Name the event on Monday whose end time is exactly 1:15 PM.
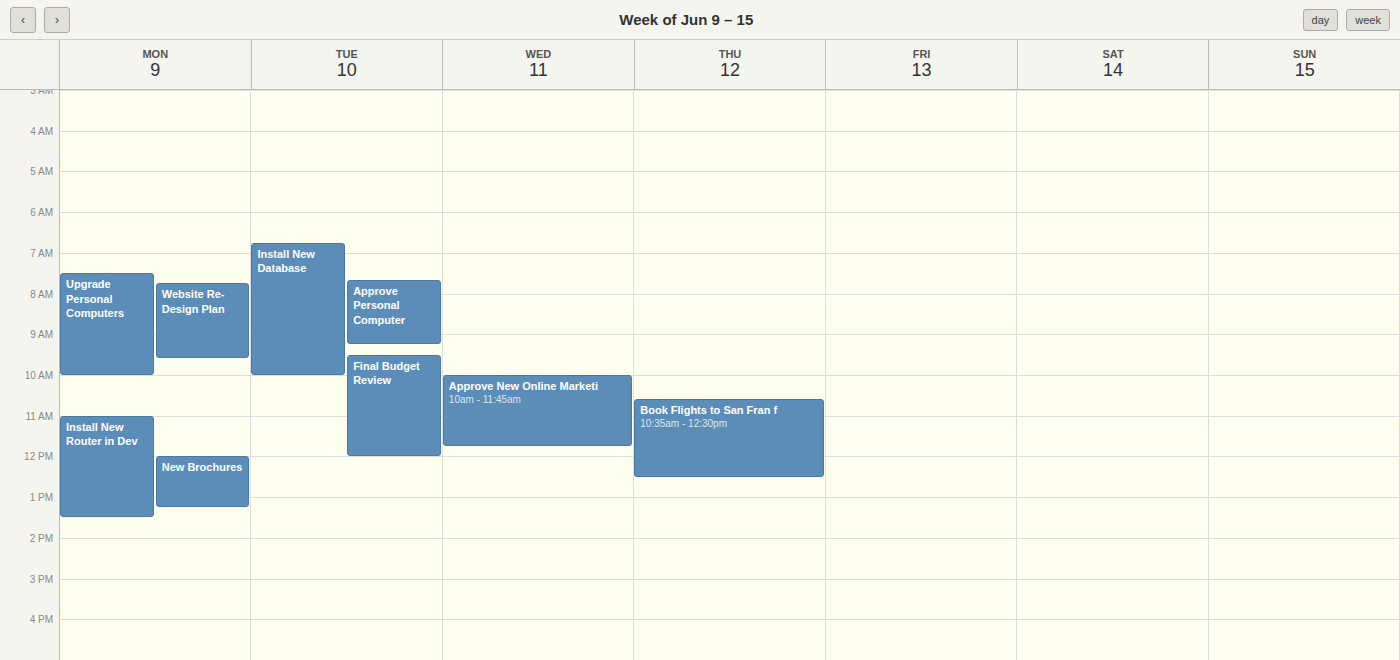
"New Brochures"